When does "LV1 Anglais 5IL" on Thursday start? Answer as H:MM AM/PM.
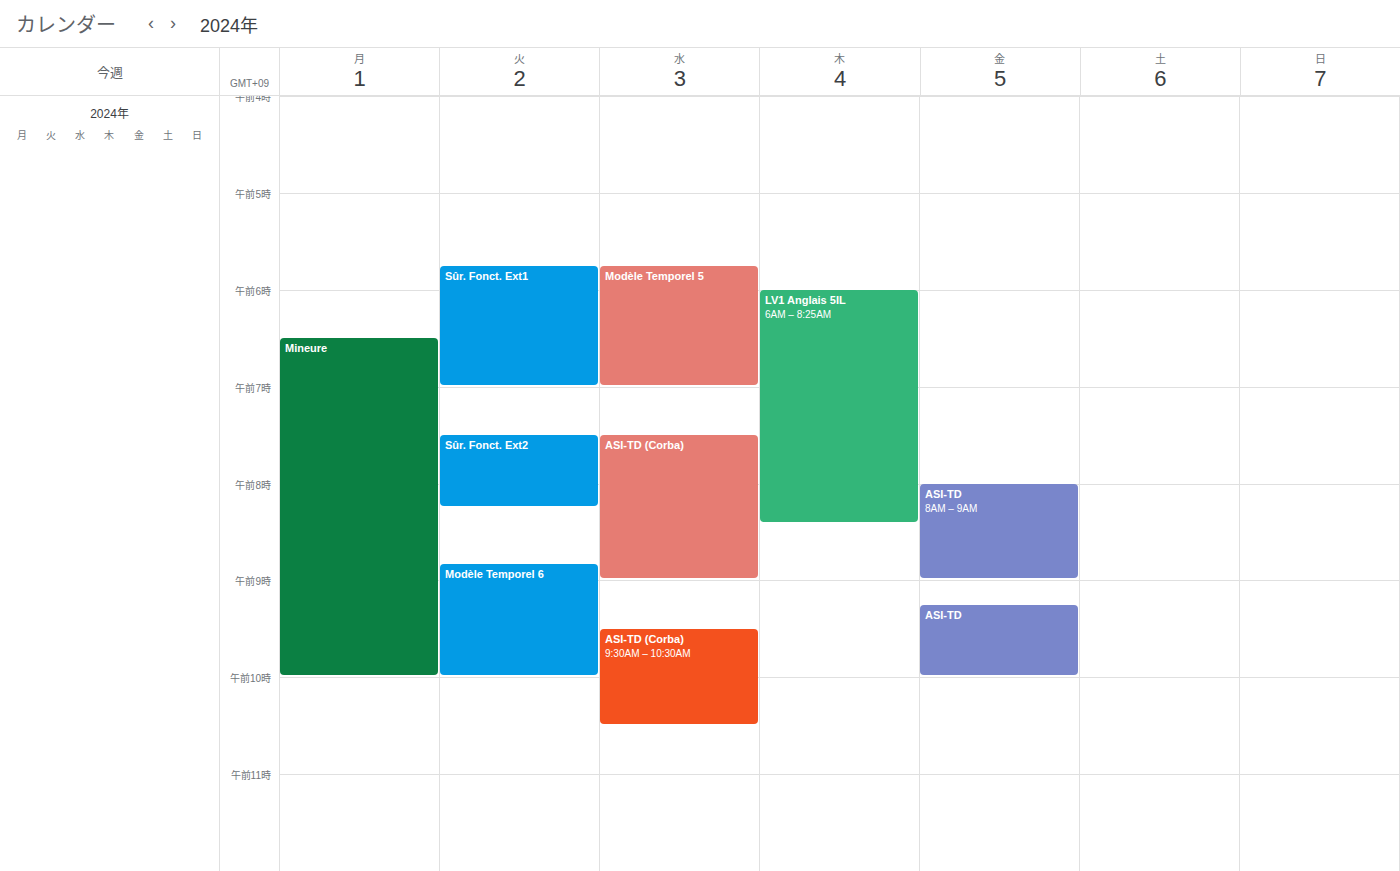
6:00 AM